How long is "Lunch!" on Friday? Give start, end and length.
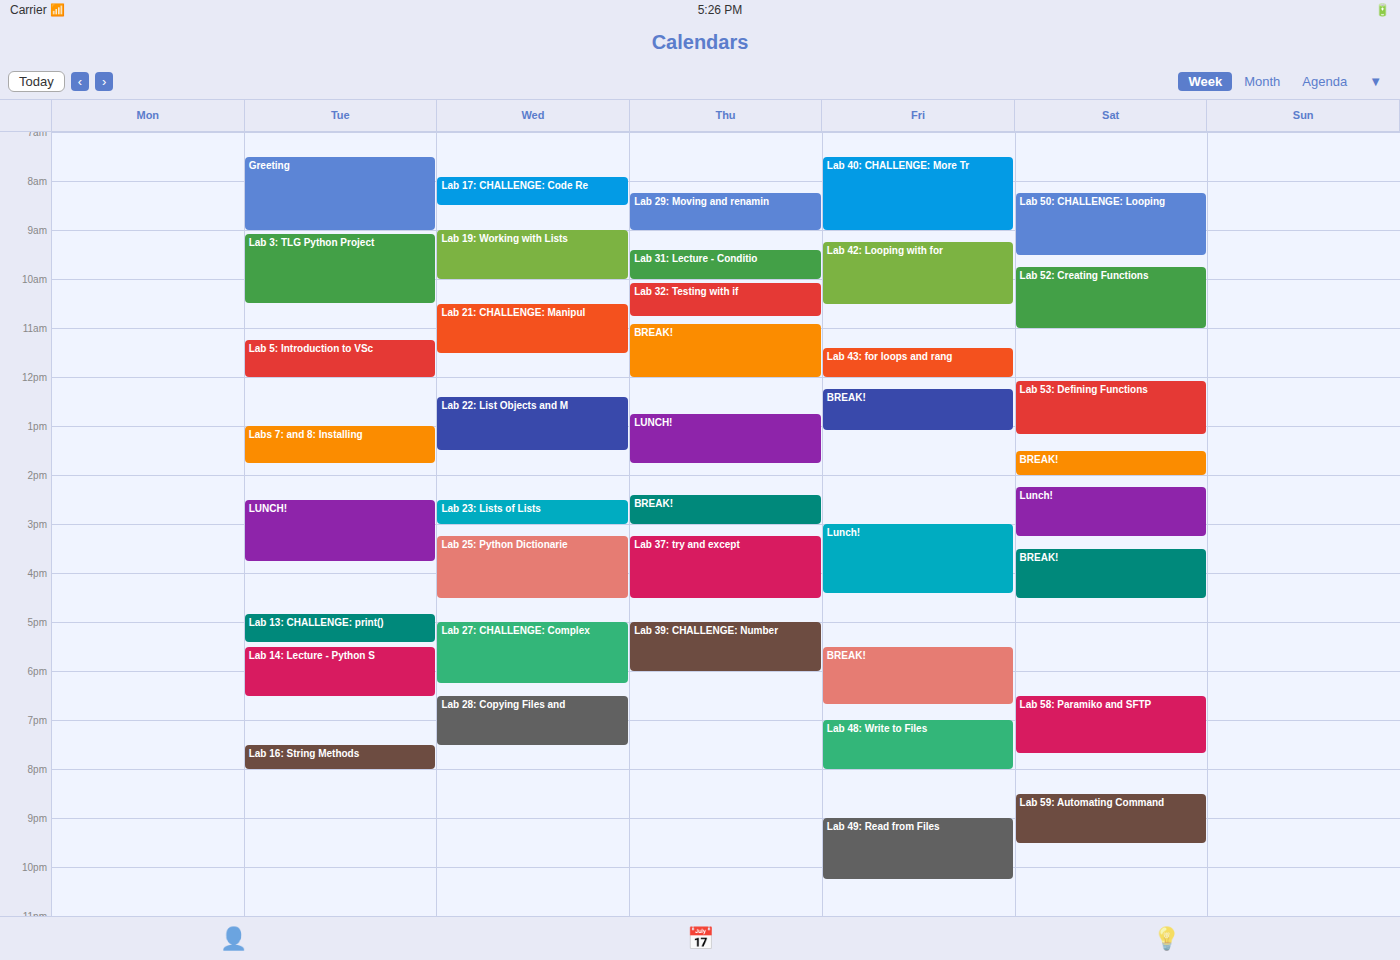
3:00 PM to 4:25 PM, 1 hour 25 minutes